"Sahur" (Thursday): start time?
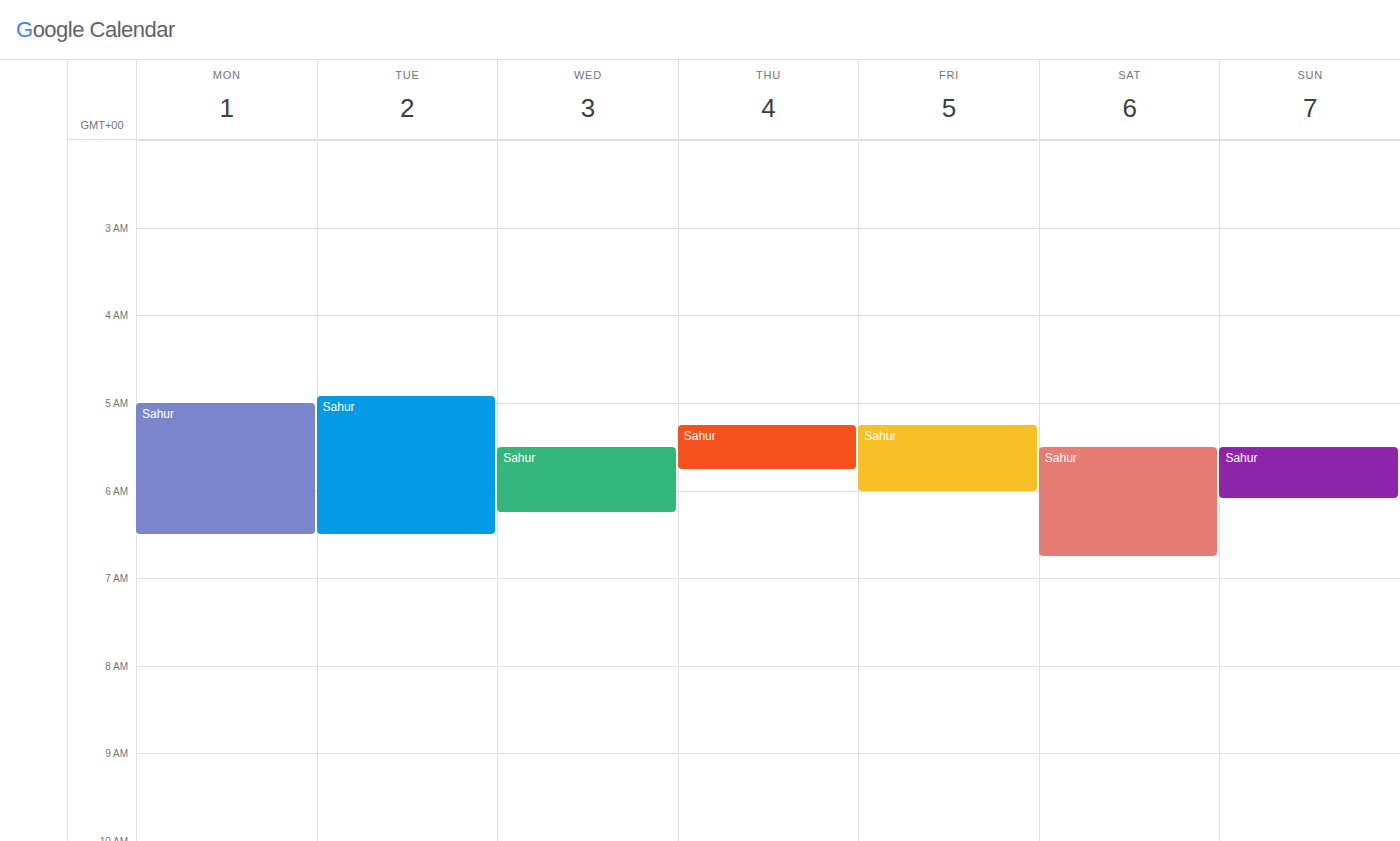
5:15 AM